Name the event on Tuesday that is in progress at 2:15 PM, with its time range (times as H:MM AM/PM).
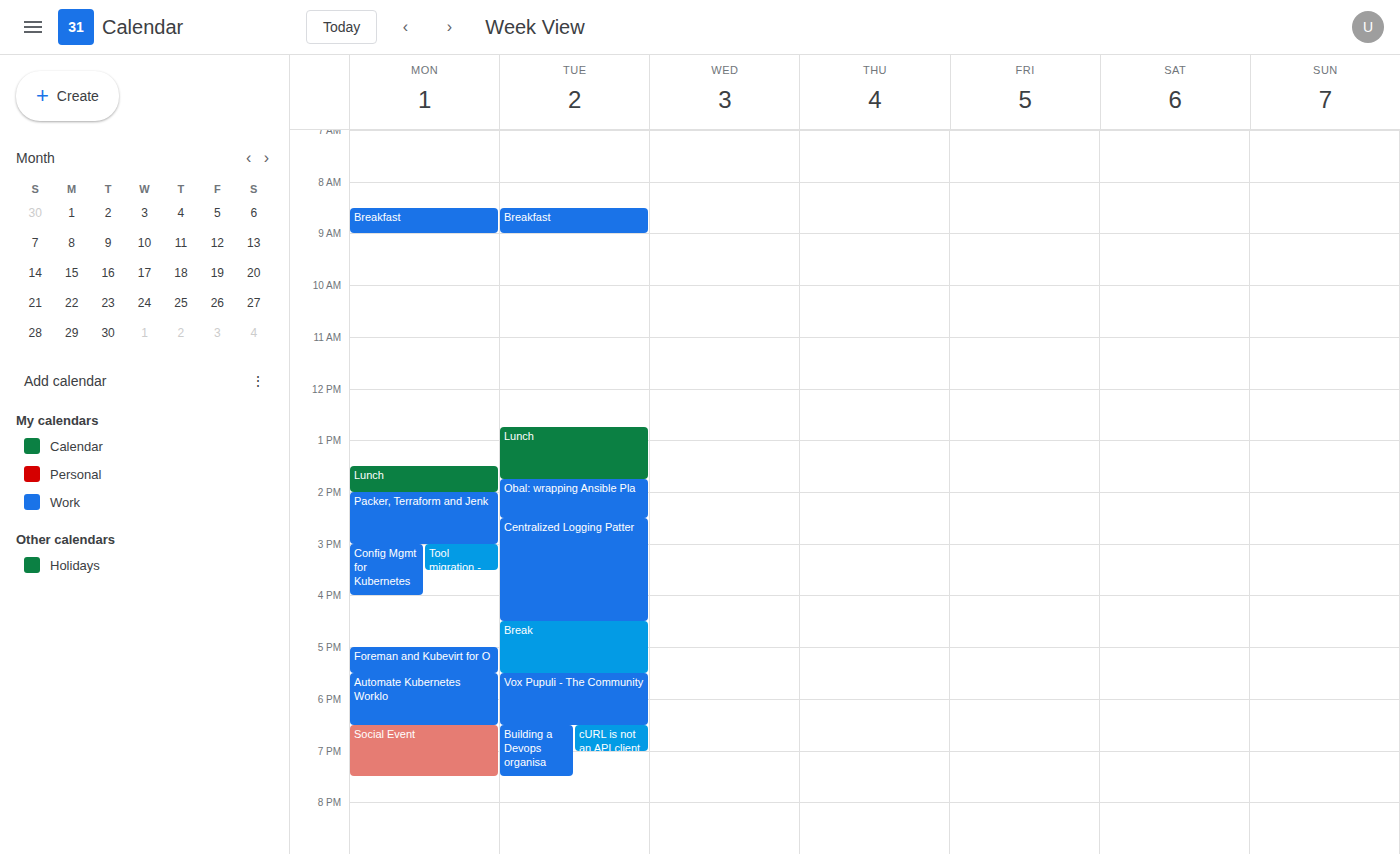
"Obal: wrapping Ansible Pla", 1:45 PM to 2:30 PM